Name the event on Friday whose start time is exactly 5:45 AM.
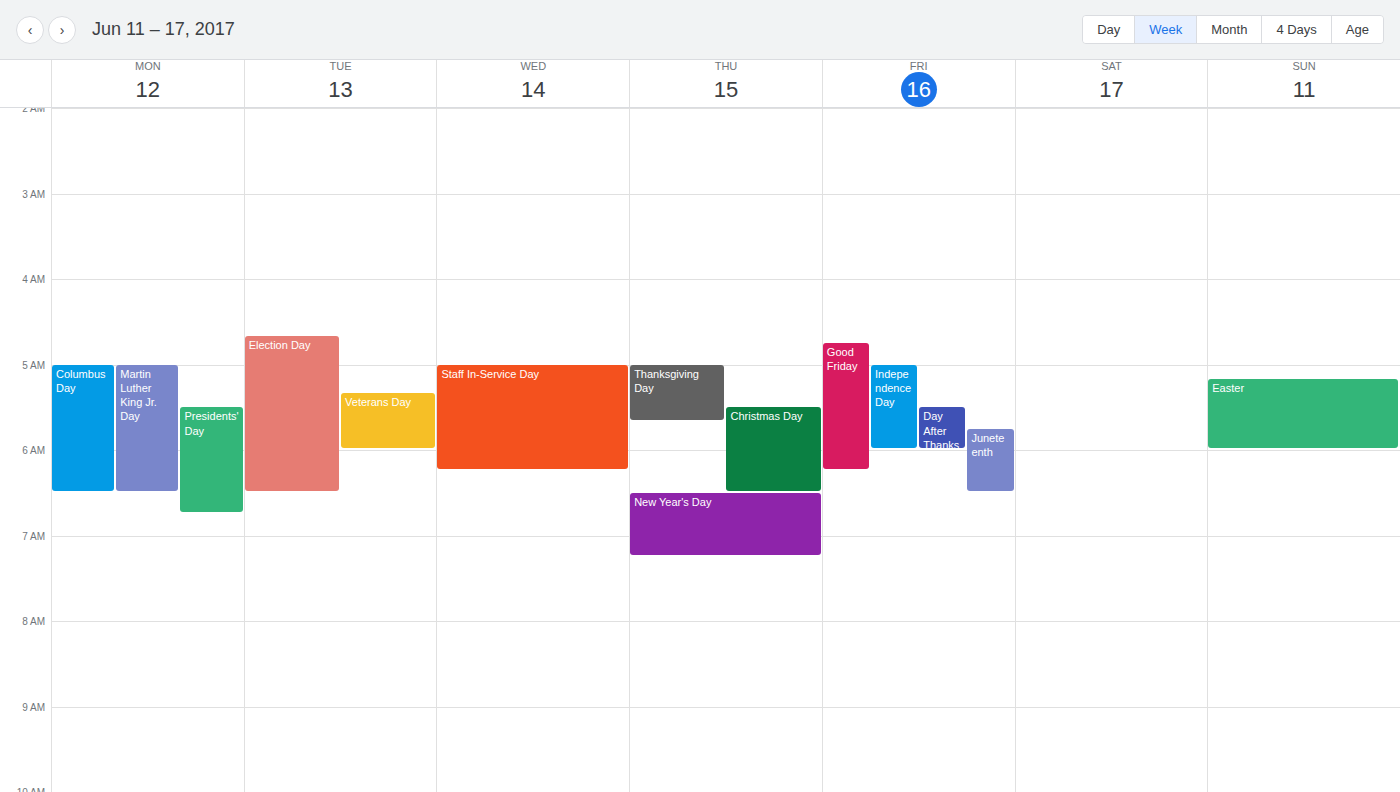
"Juneteenth"